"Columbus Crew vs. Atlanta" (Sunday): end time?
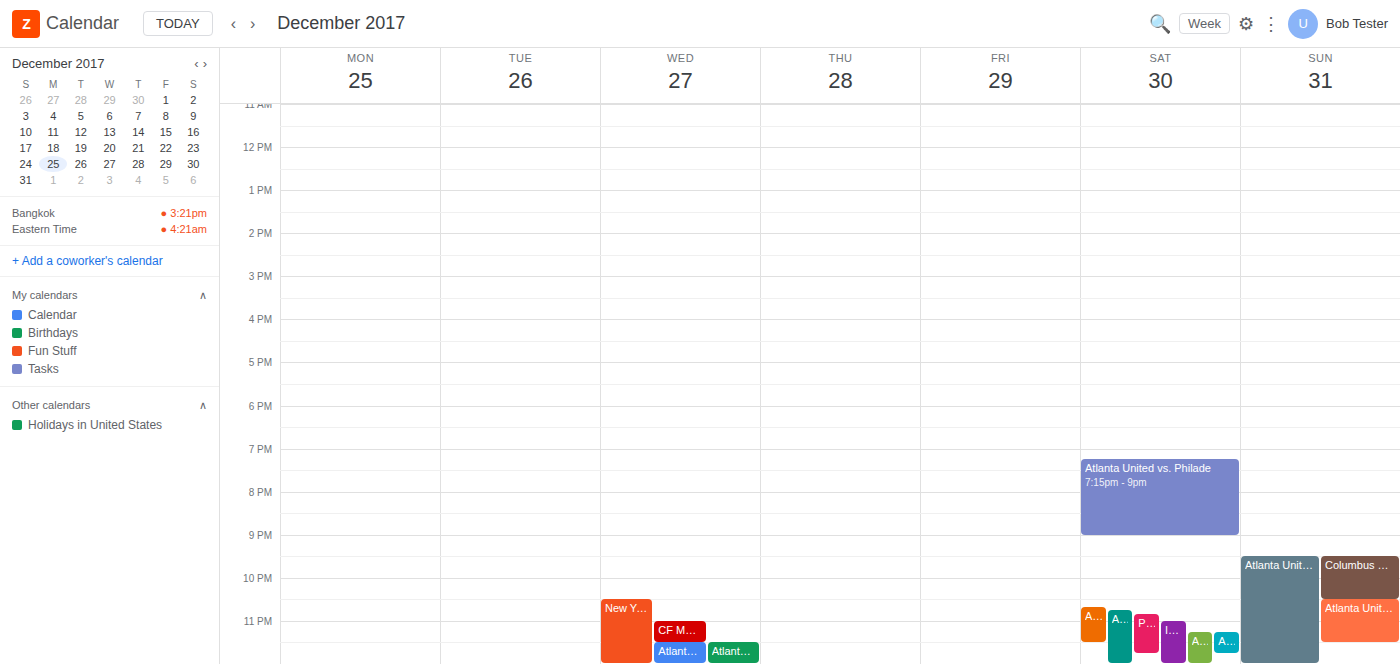
10:30 PM